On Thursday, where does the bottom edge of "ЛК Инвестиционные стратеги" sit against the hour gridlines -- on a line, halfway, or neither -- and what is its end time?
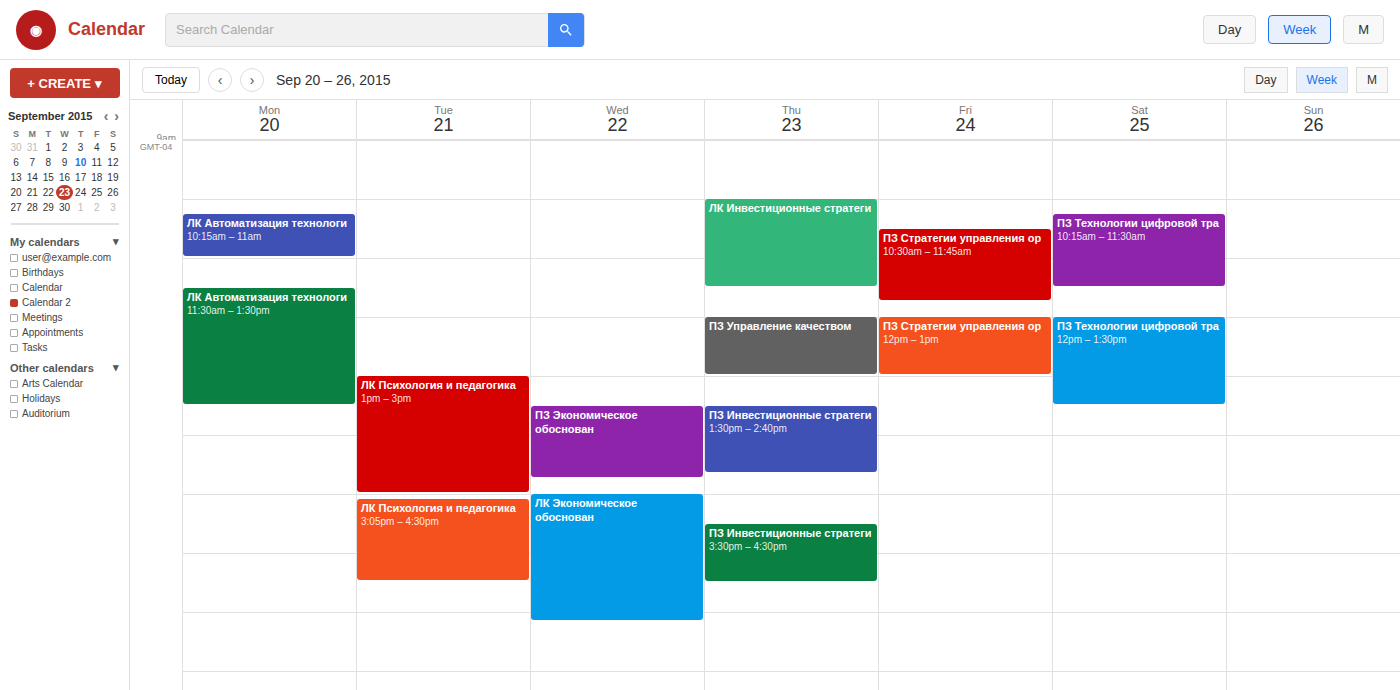
11:30 AM -- halfway between the 11 AM and 12 PM lines.